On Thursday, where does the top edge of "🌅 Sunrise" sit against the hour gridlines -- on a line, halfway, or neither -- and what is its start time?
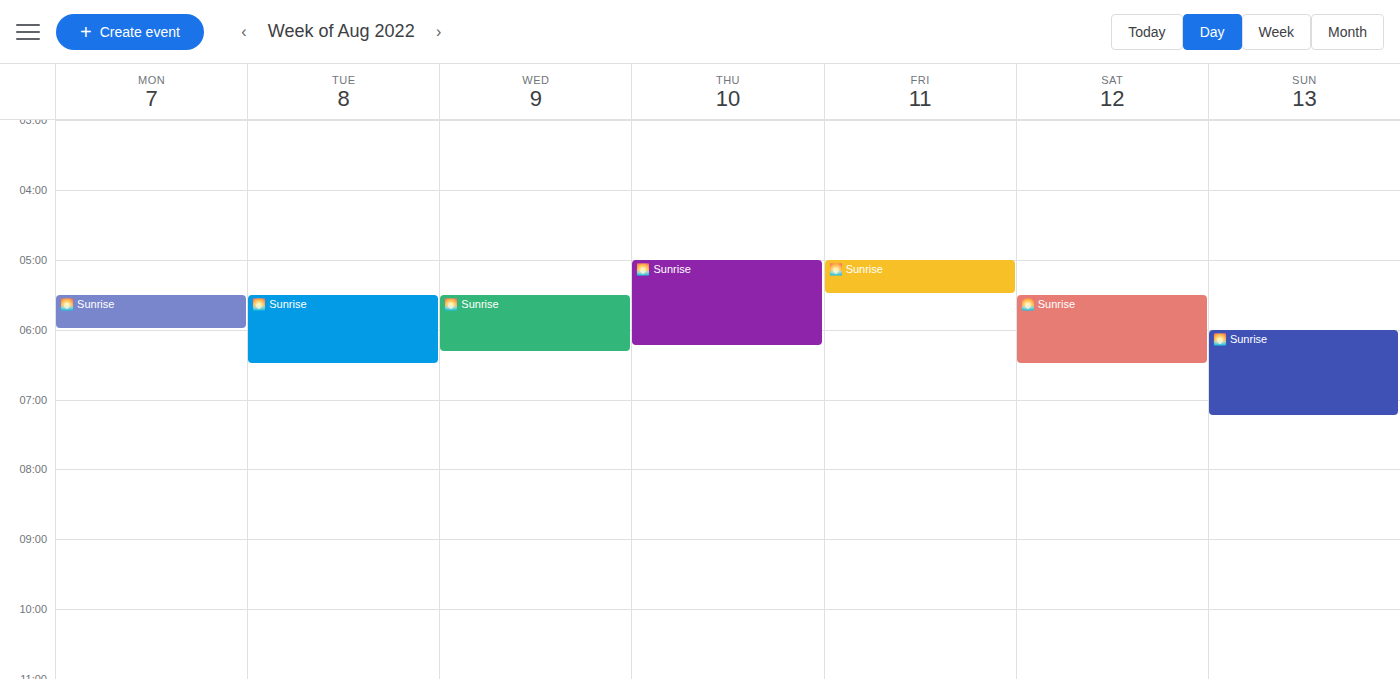
5:00 AM -- exactly on the 5 AM line.